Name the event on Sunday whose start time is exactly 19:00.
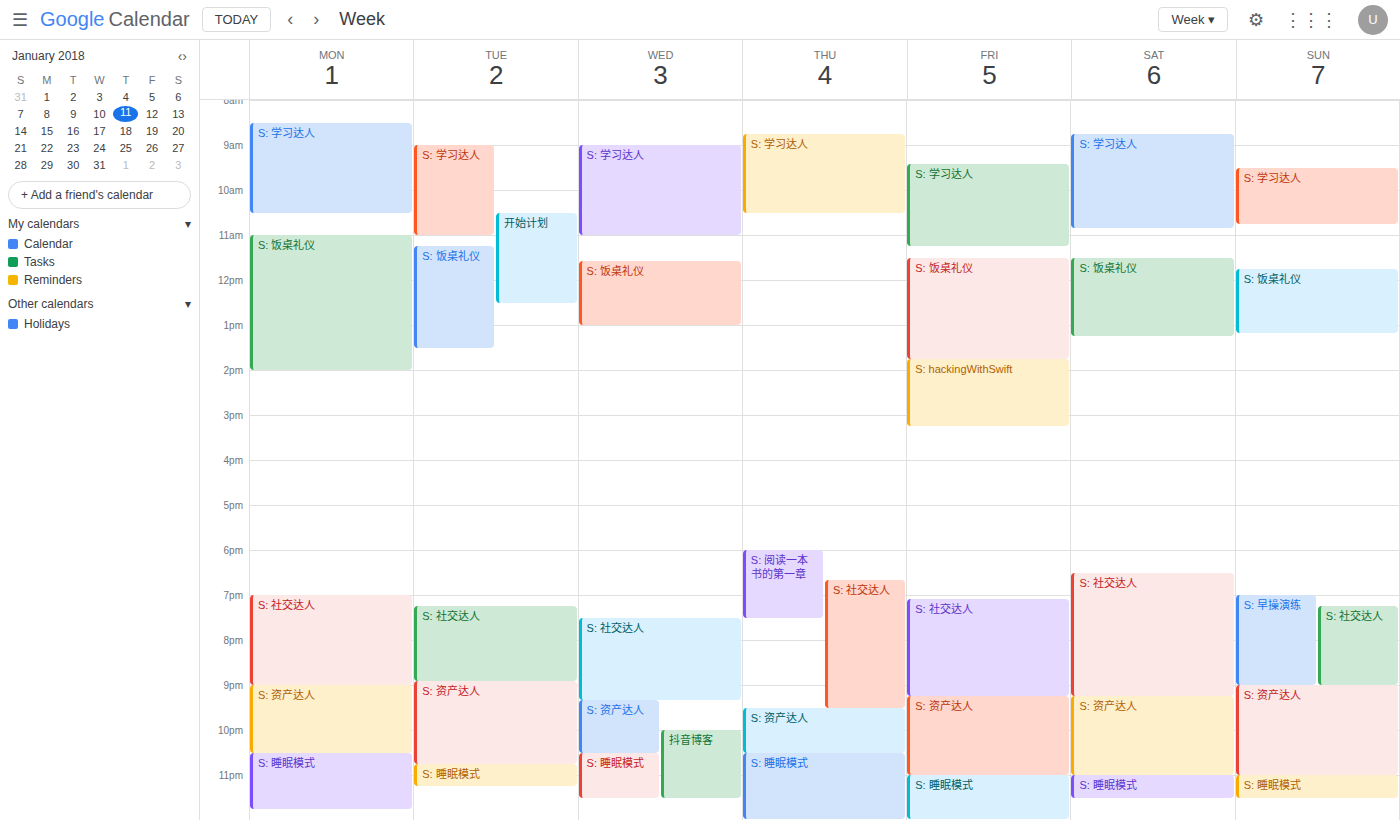
"S: 早操演练"